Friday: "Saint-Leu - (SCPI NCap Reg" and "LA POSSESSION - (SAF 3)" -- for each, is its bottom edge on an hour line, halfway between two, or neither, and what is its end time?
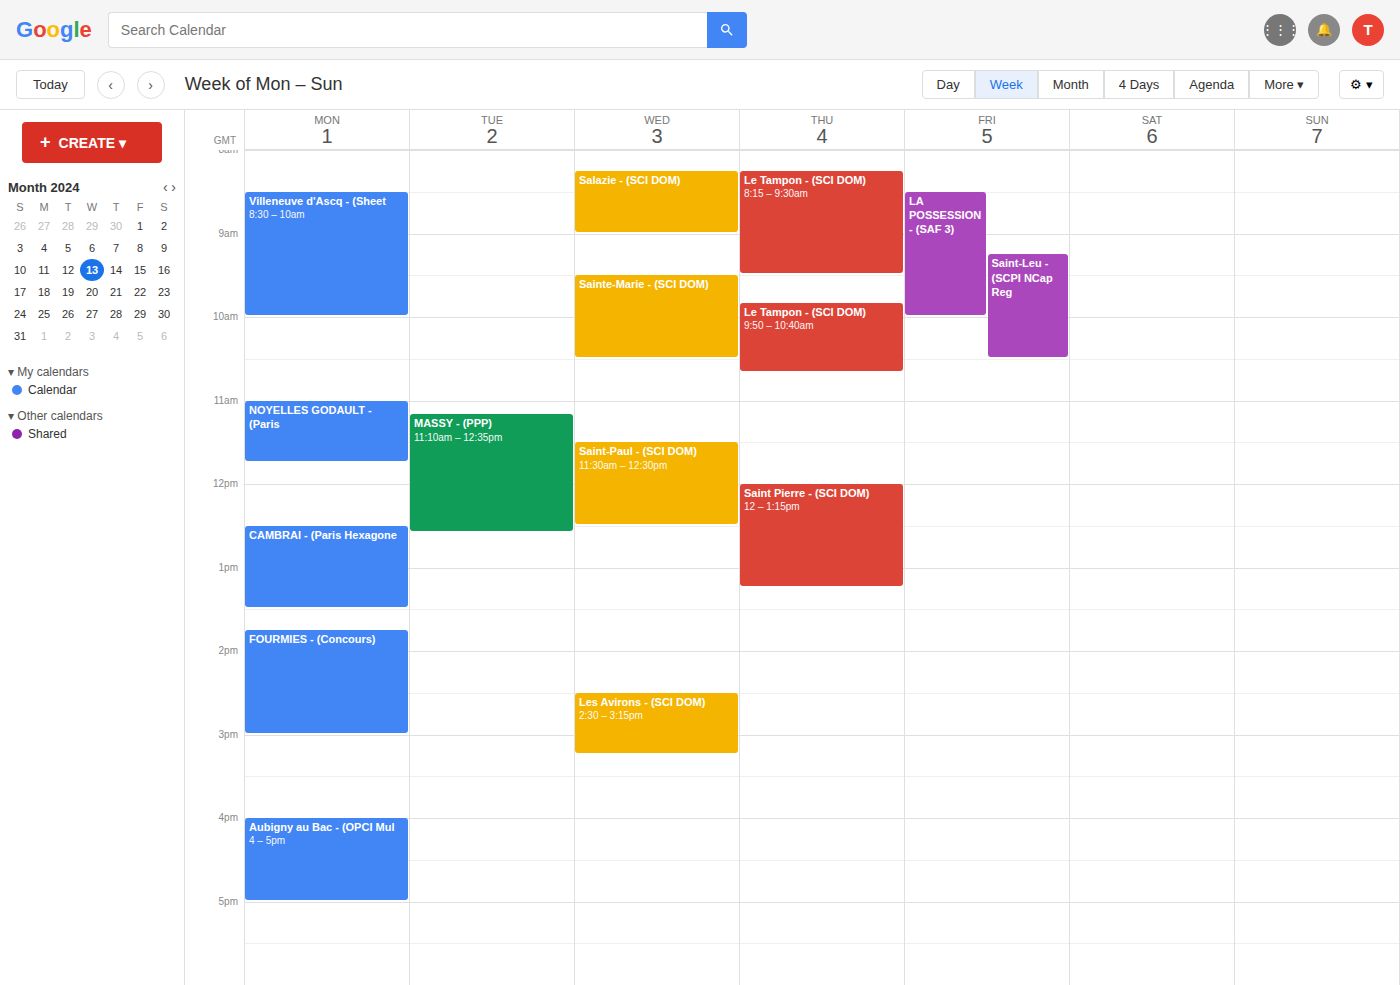
"Saint-Leu - (SCPI NCap Reg": 10:30 AM, halfway between the 10 AM and 11 AM lines. "LA POSSESSION - (SAF 3)": 10:00 AM, exactly on the 10 AM line.